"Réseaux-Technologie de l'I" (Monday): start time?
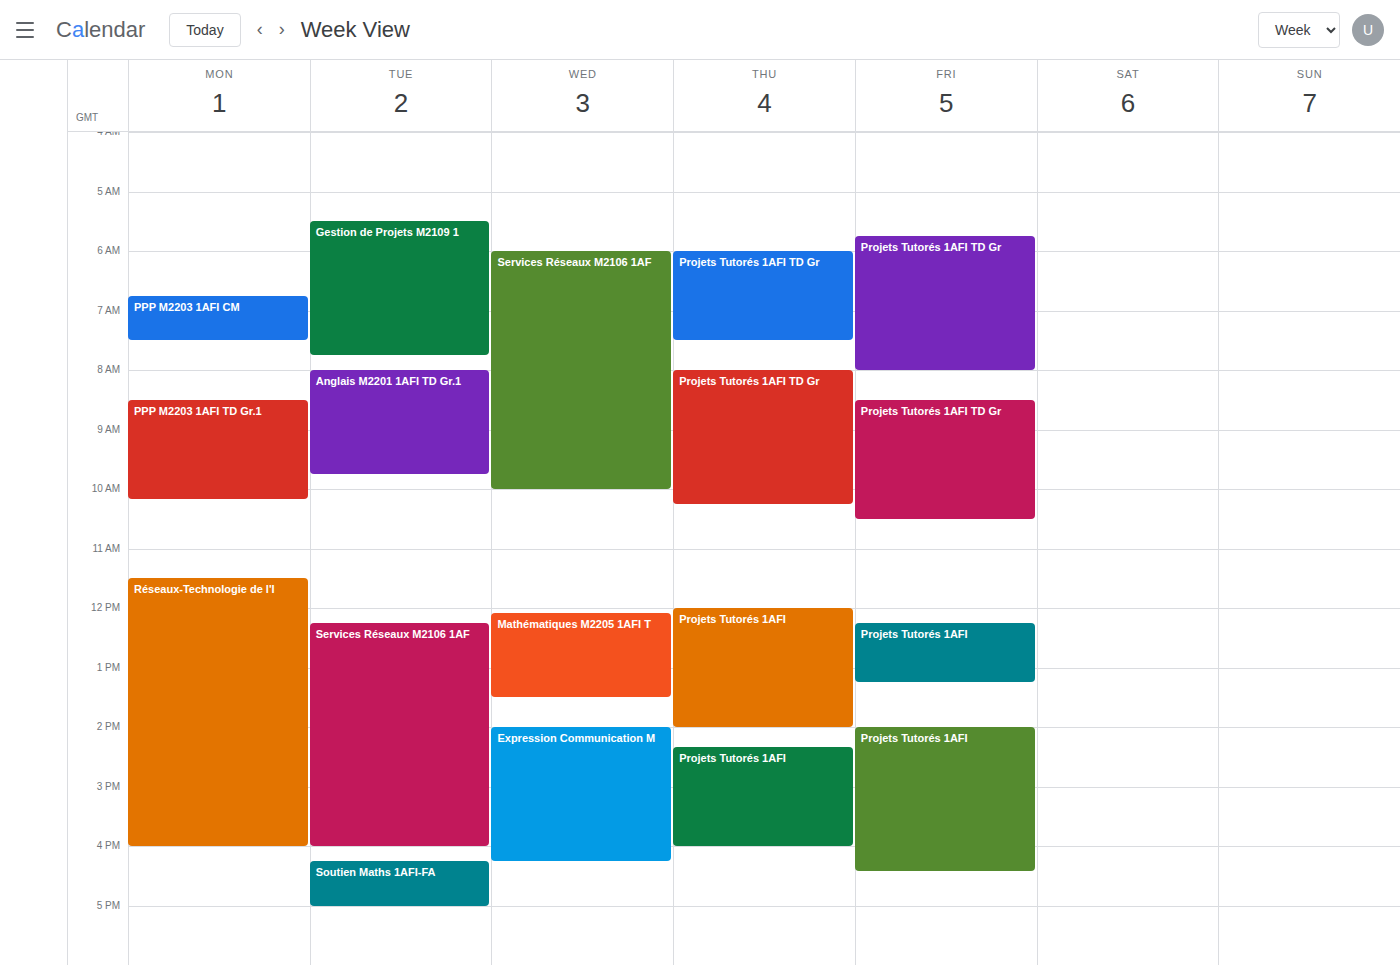
11:30 AM